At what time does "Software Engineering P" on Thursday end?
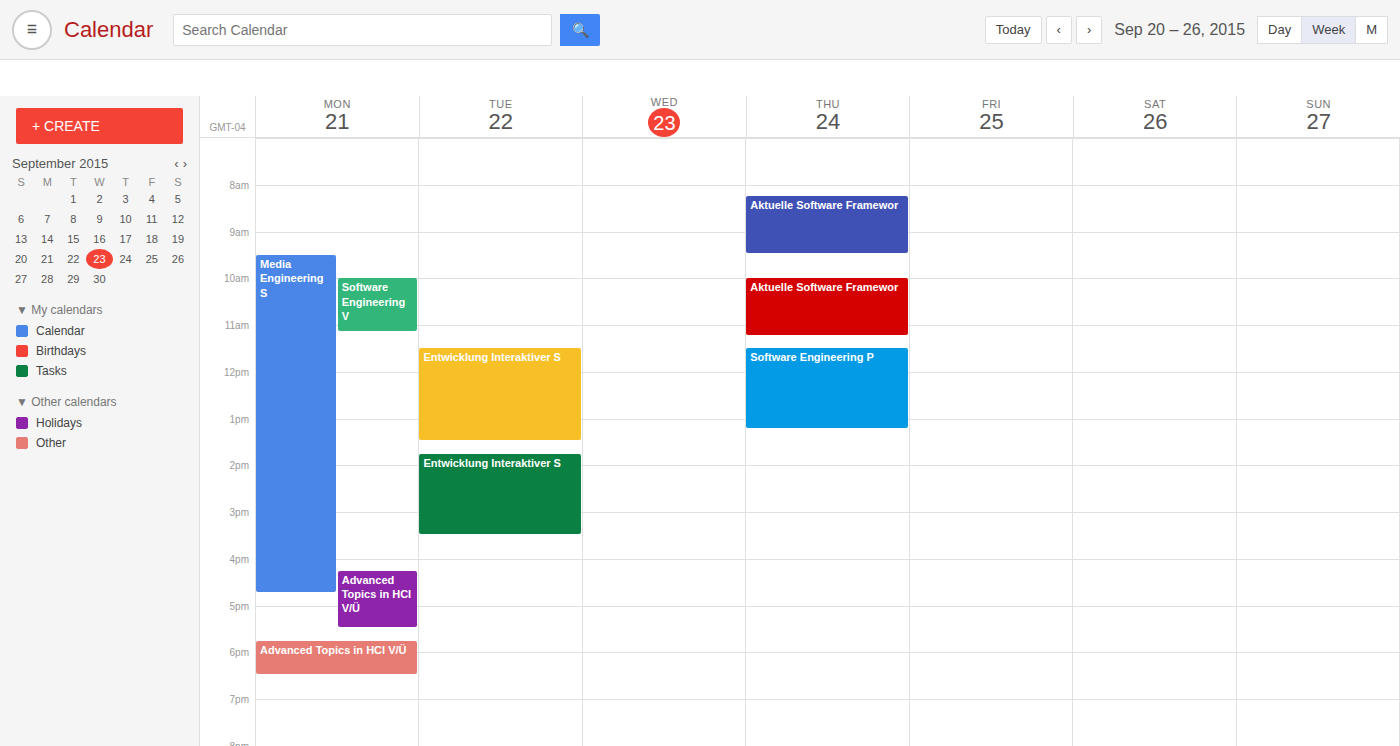
1:15 PM